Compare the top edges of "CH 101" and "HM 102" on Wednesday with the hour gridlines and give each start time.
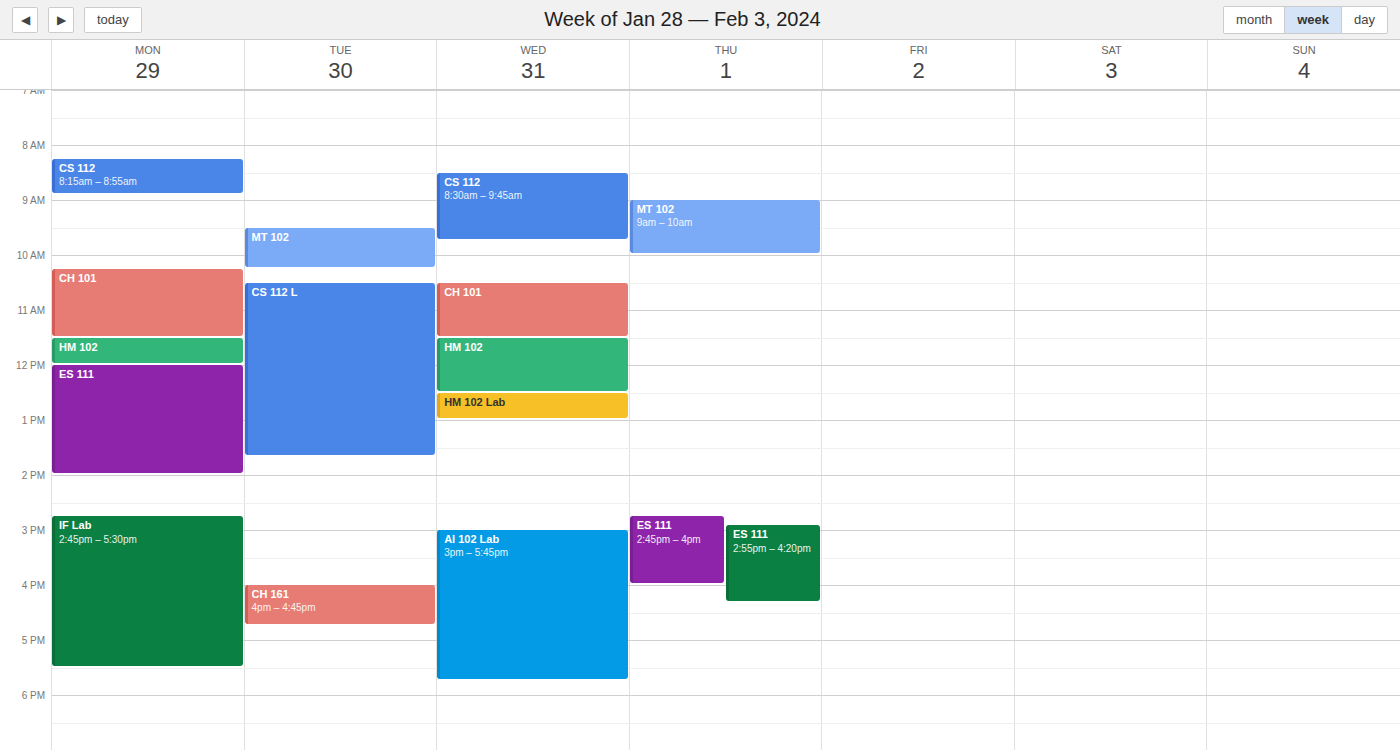
"CH 101": 10:30 AM, halfway between the 10 AM and 11 AM lines. "HM 102": 11:30 AM, halfway between the 11 AM and 12 PM lines.